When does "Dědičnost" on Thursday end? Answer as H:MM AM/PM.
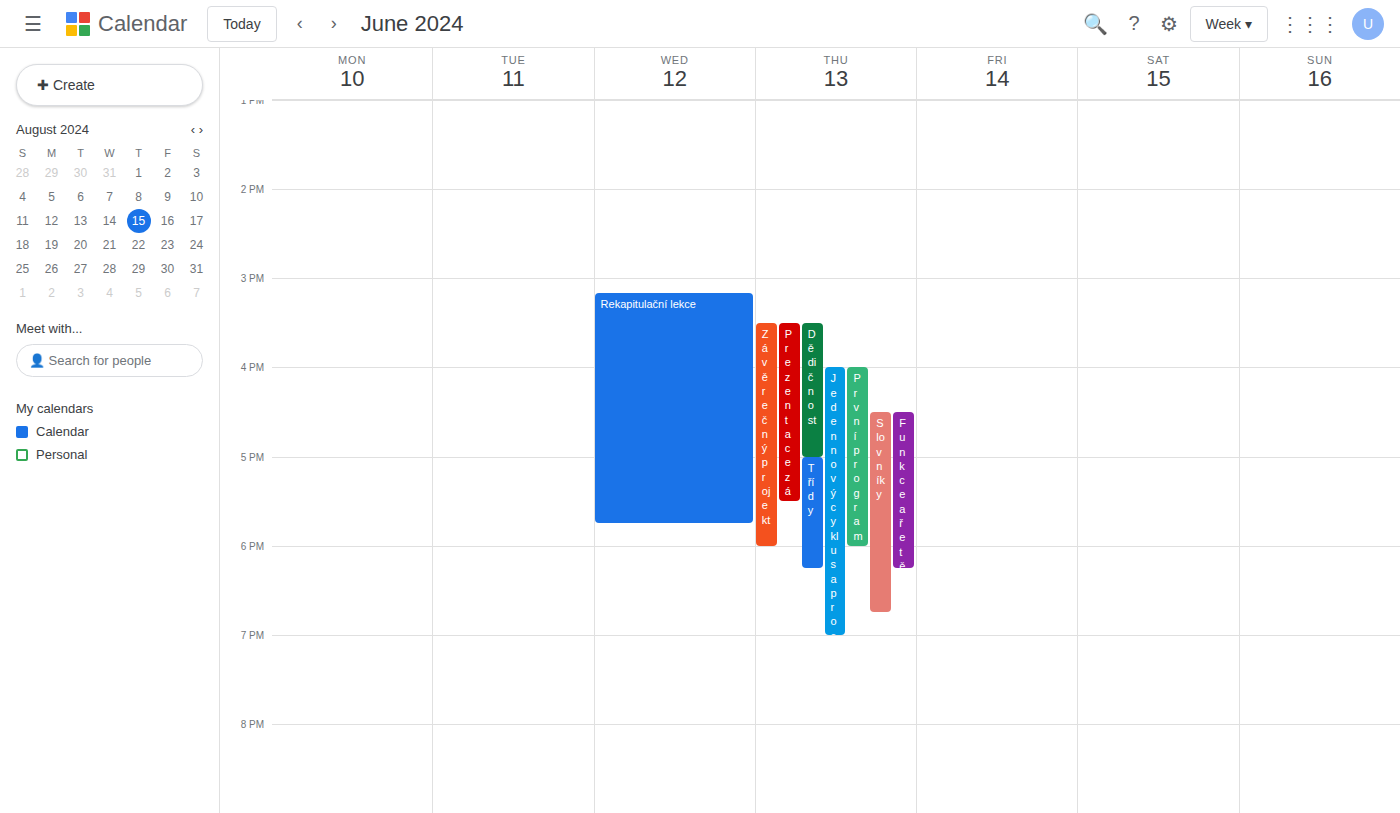
5:00 PM